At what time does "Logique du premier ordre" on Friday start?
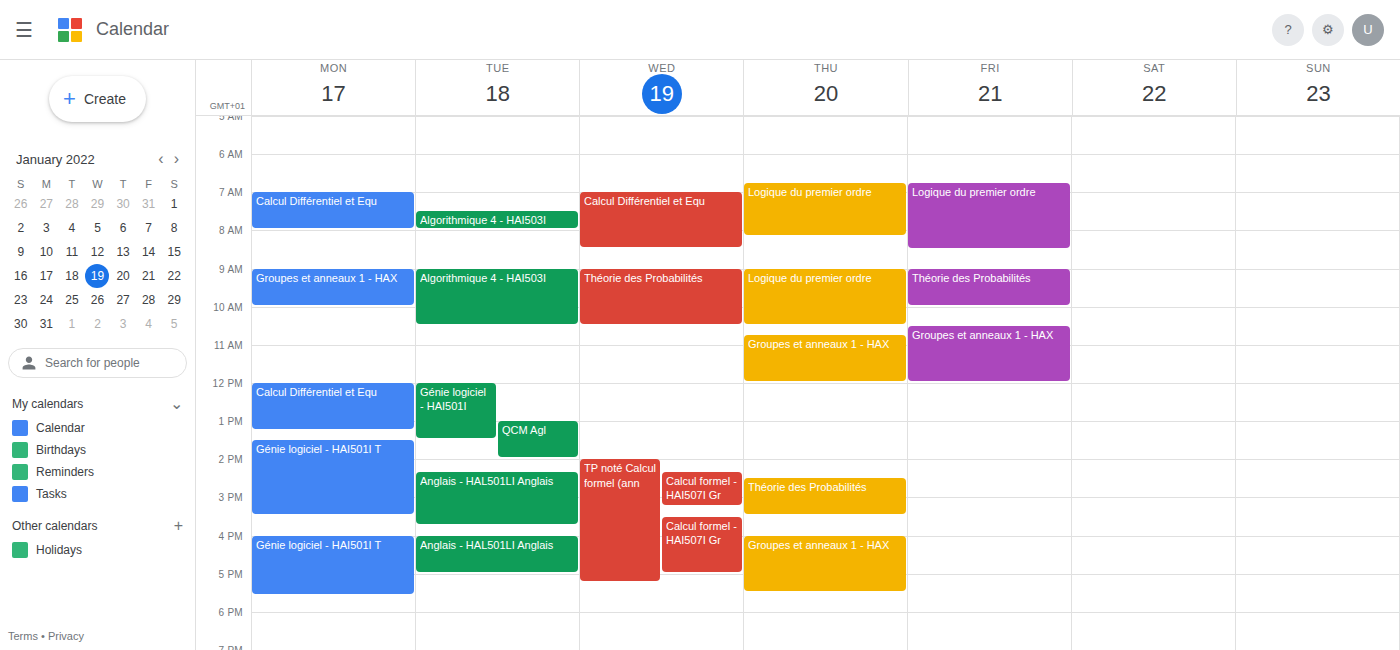
6:45 AM